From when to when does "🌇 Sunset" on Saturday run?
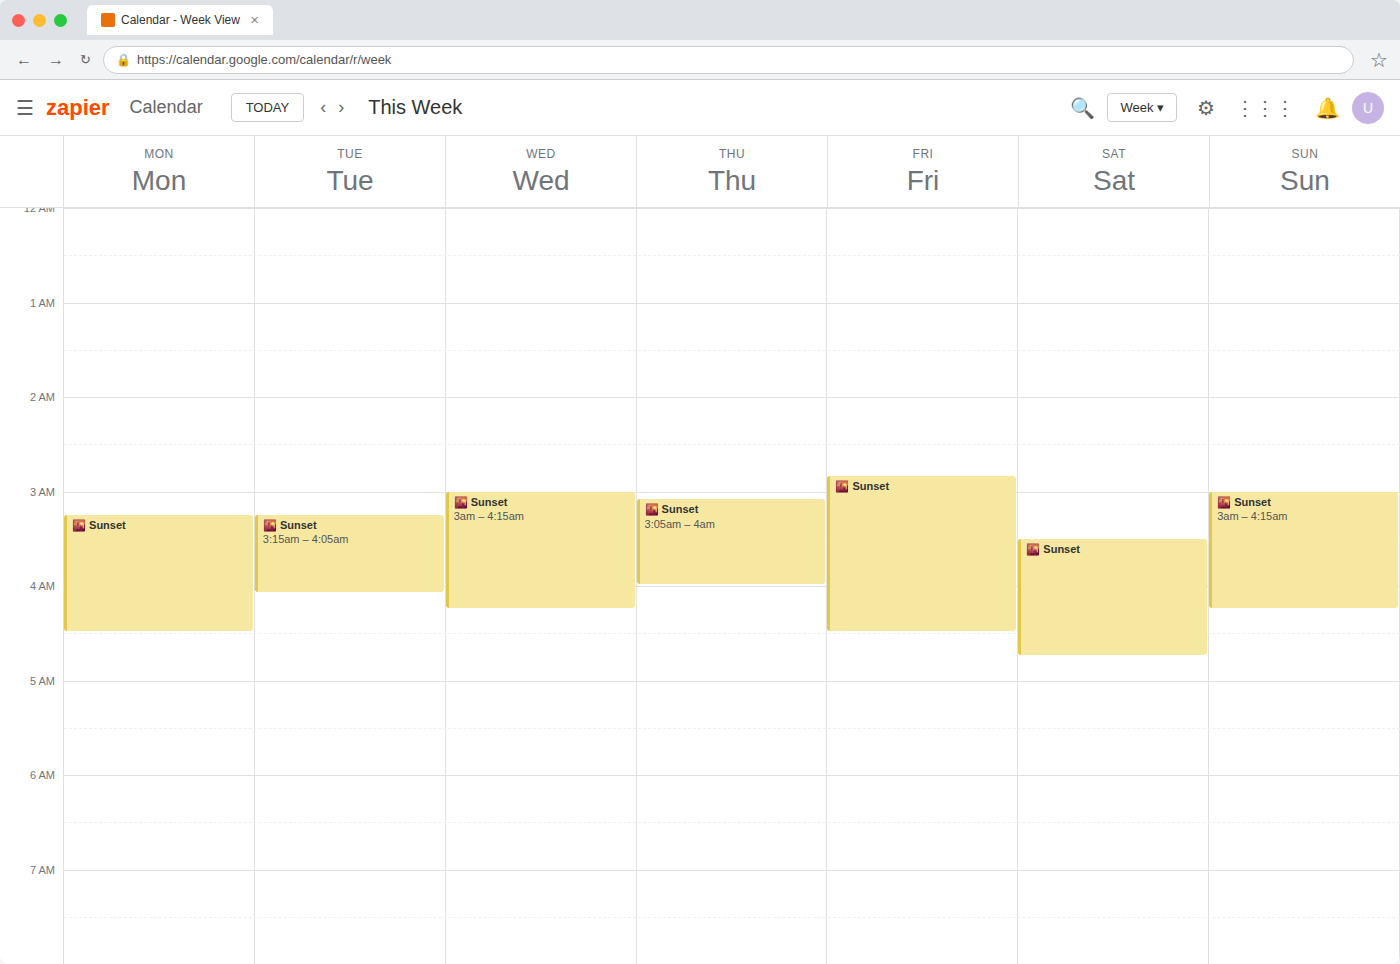
3:30 AM to 4:45 AM